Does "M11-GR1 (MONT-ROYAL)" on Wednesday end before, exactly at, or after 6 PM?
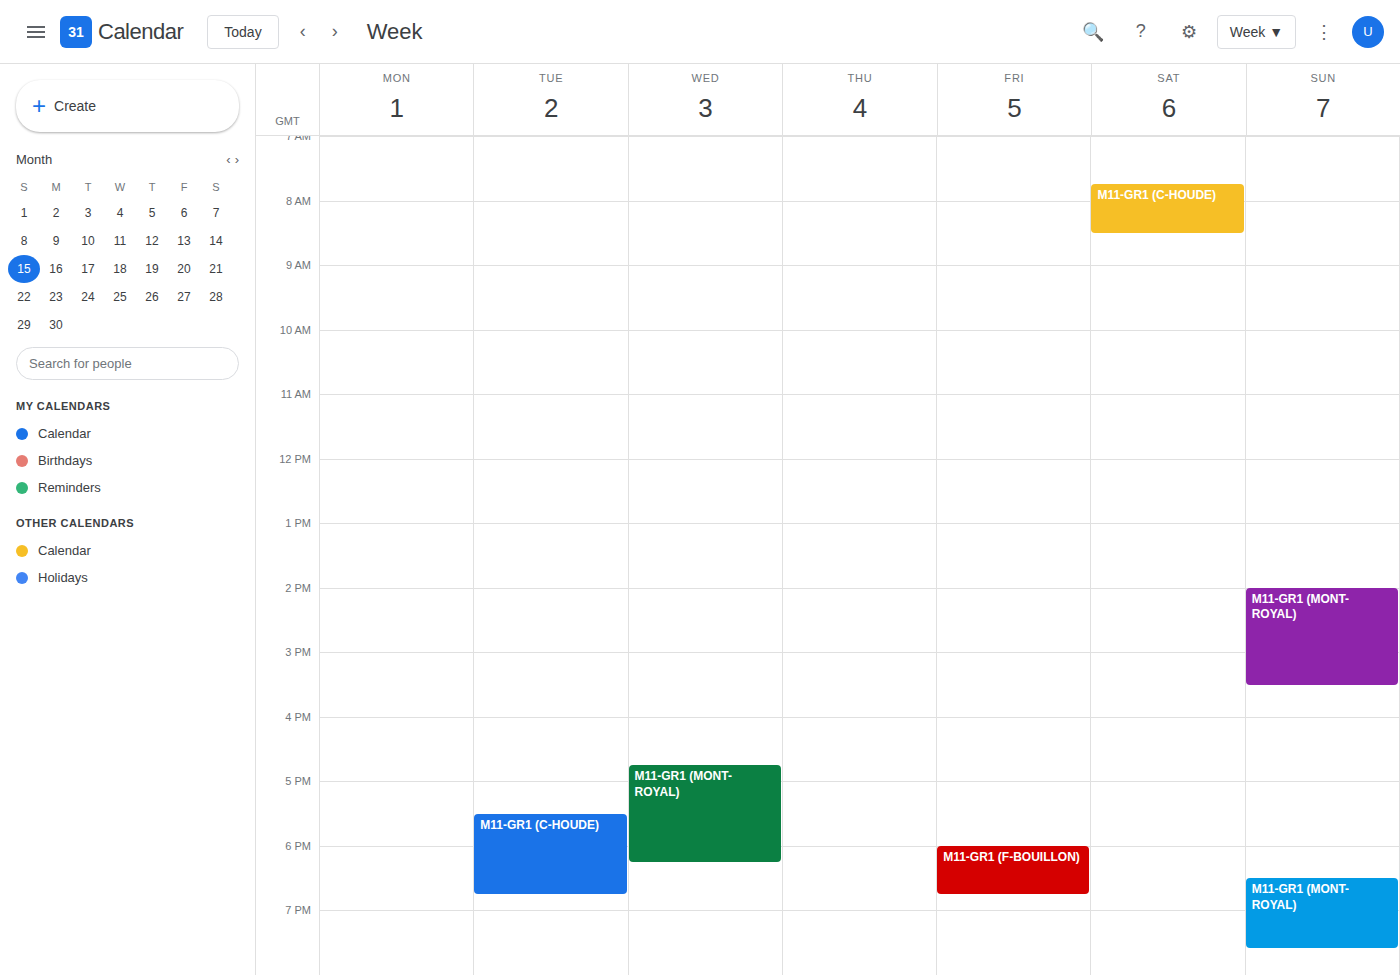
6:15 PM -- after 6 PM, 15 minutes below the 6 PM line.